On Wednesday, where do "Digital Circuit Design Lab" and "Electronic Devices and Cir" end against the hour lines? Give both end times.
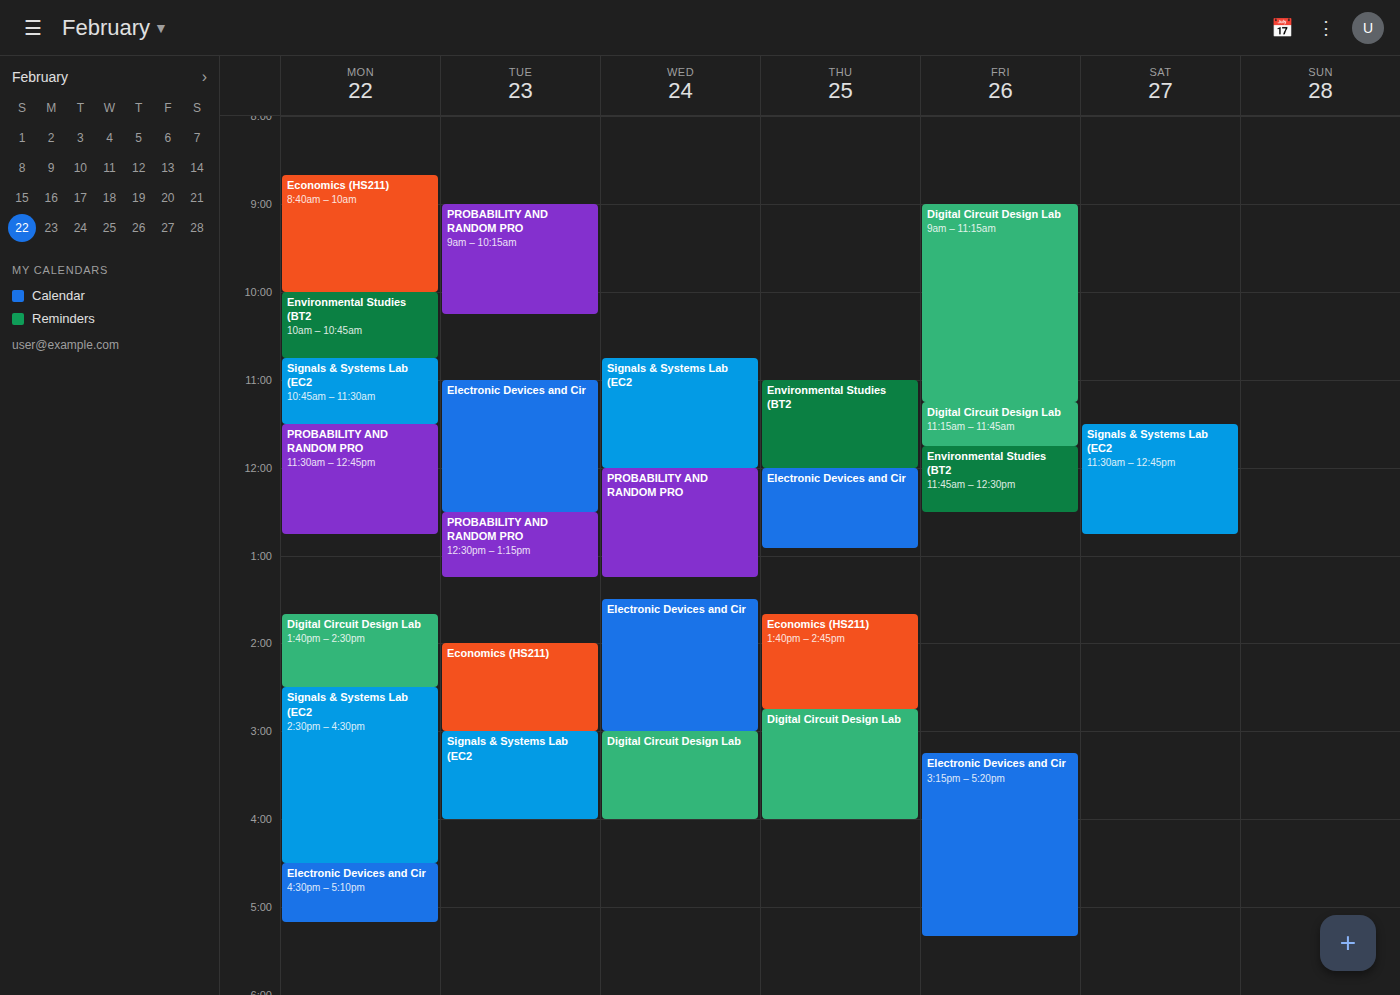
"Digital Circuit Design Lab": 4:00 PM, exactly on the 4 PM line. "Electronic Devices and Cir": 3:00 PM, exactly on the 3 PM line.